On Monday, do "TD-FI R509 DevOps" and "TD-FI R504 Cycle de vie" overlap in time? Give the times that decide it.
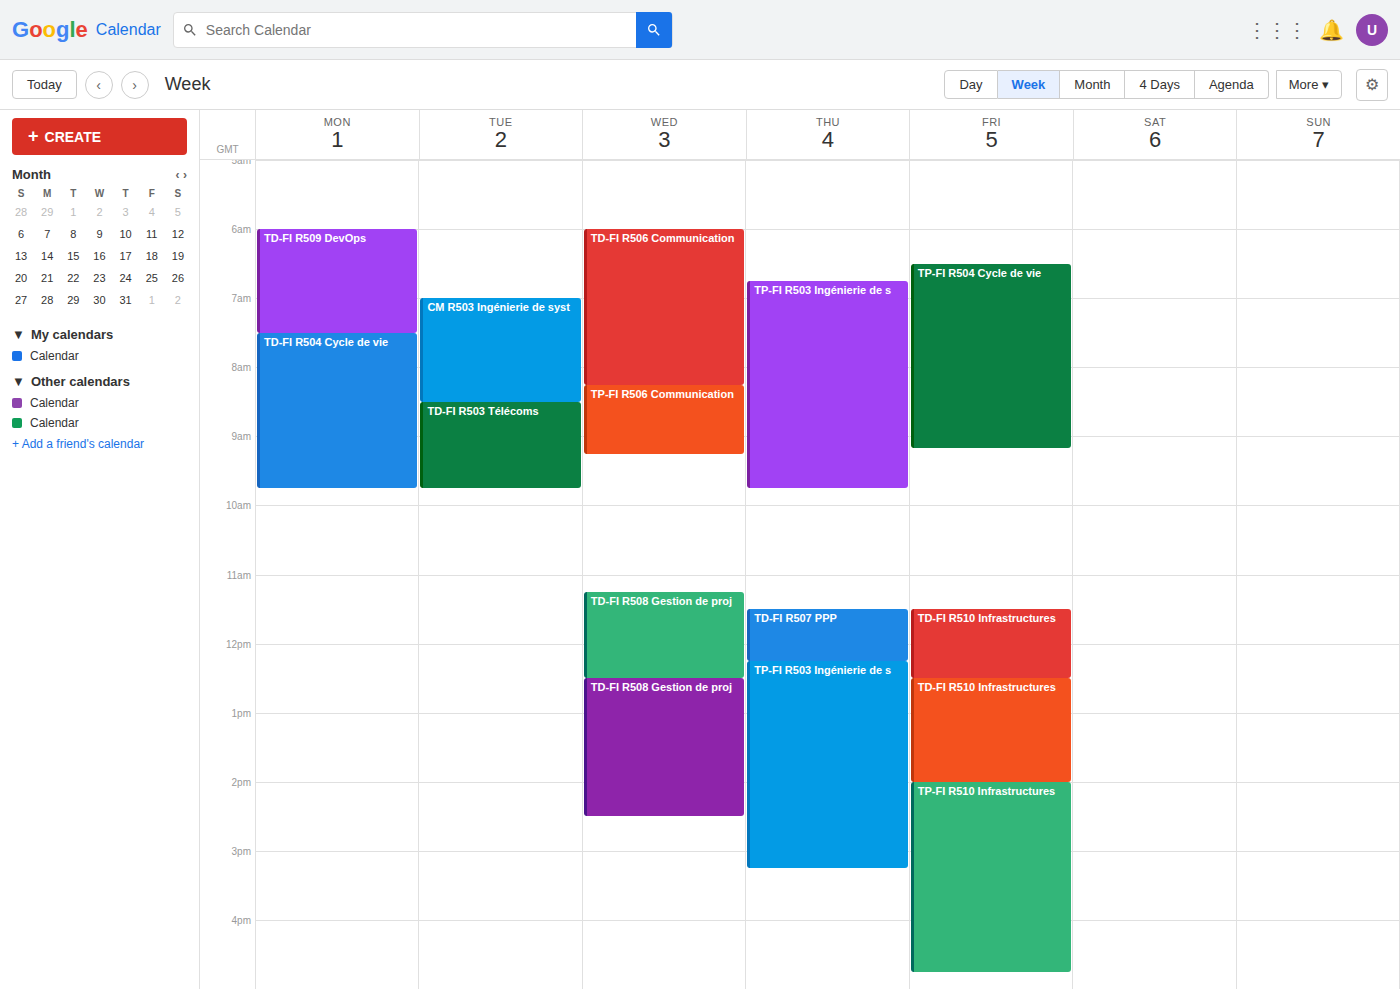
"TD-FI R509 DevOps" ends at 07:30, exactly when "TD-FI R504 Cycle de vie" starts -- they touch but do not overlap.